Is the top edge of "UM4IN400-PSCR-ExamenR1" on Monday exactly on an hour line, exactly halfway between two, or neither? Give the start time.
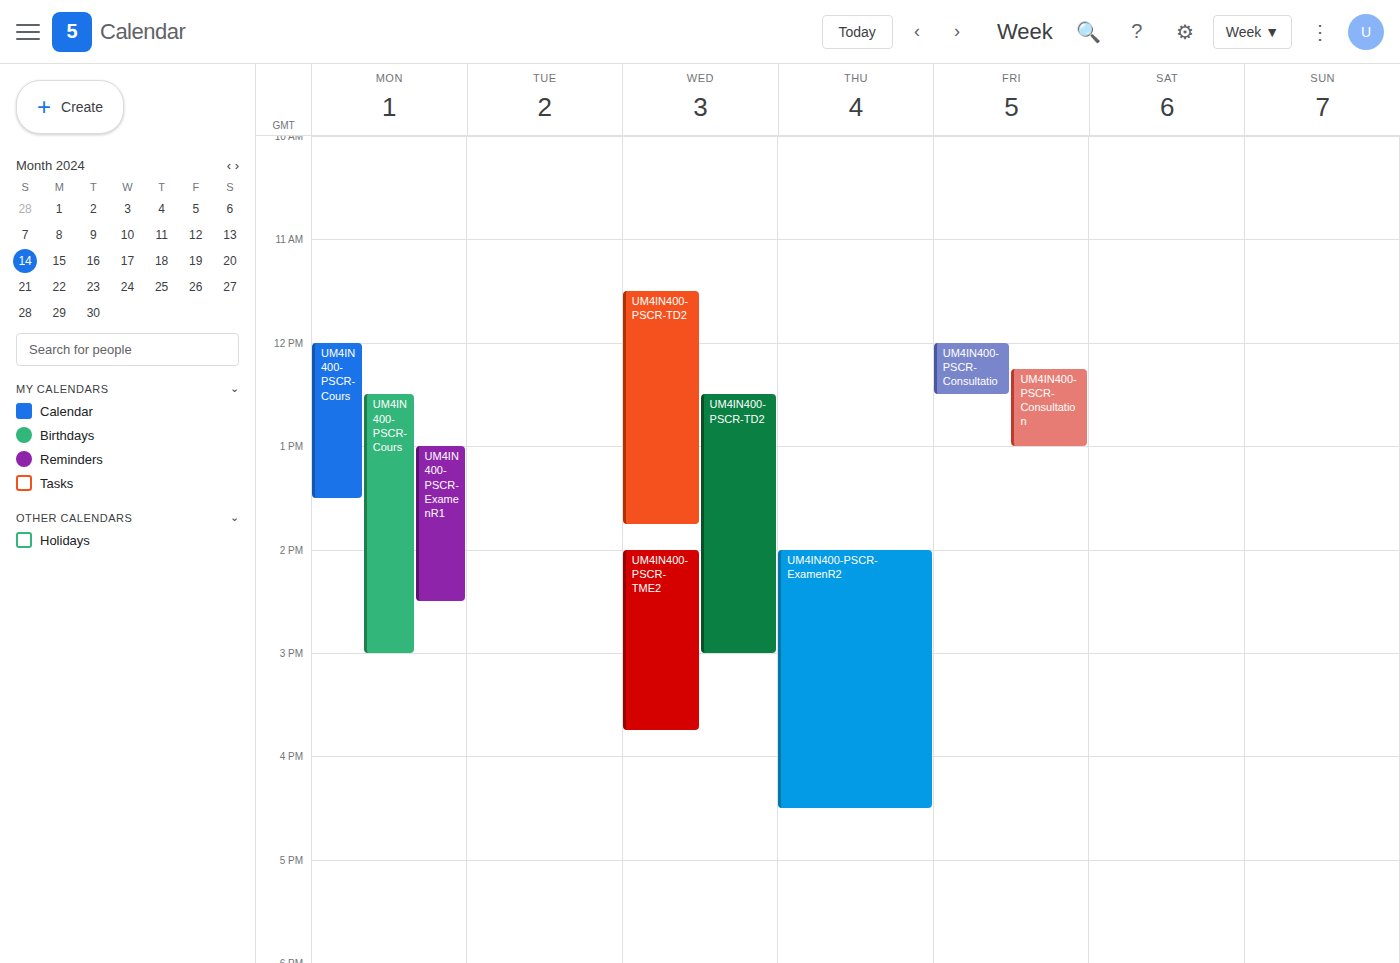
1:00 PM -- exactly on the 1 PM line.